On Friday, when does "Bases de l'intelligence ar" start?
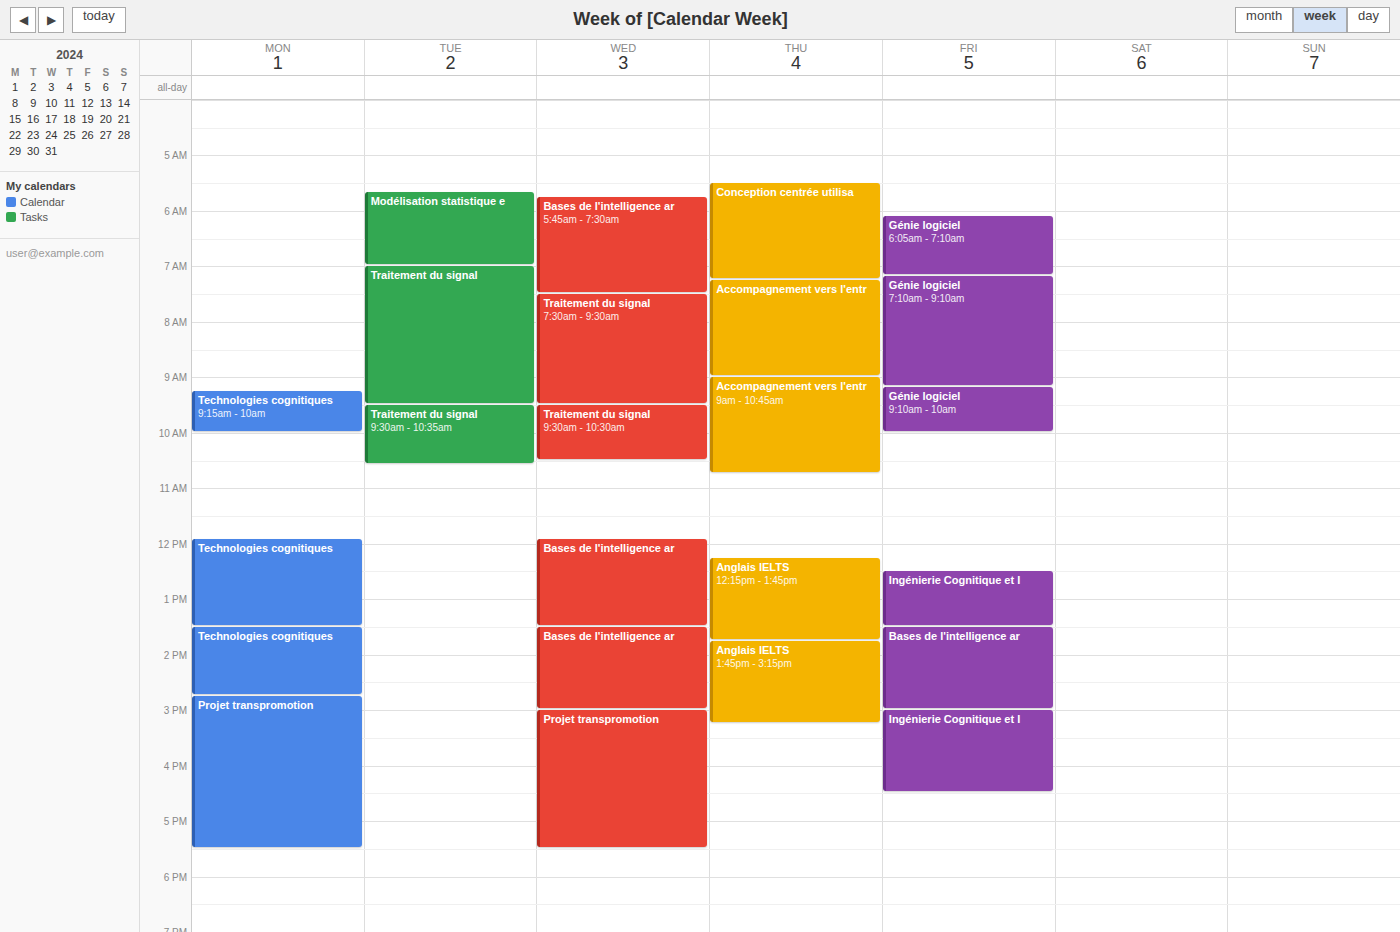
1:30 PM